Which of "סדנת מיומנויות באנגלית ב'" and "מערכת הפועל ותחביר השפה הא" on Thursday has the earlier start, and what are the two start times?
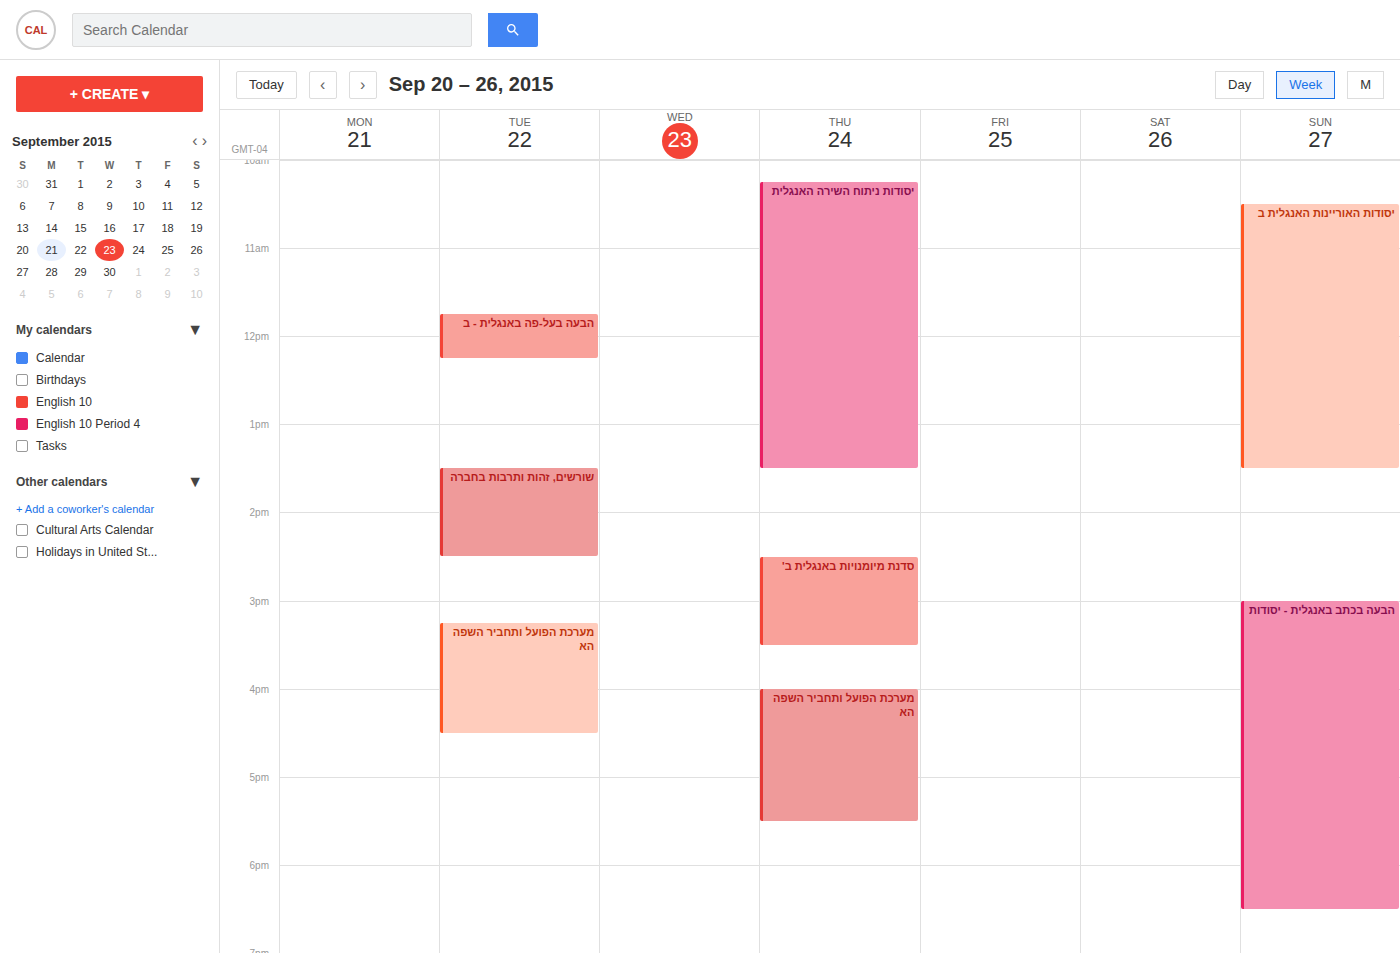
"סדנת מיומנויות באנגלית ב'" 2:30 PM; "מערכת הפועל ותחביר השפה הא" 4:00 PM.